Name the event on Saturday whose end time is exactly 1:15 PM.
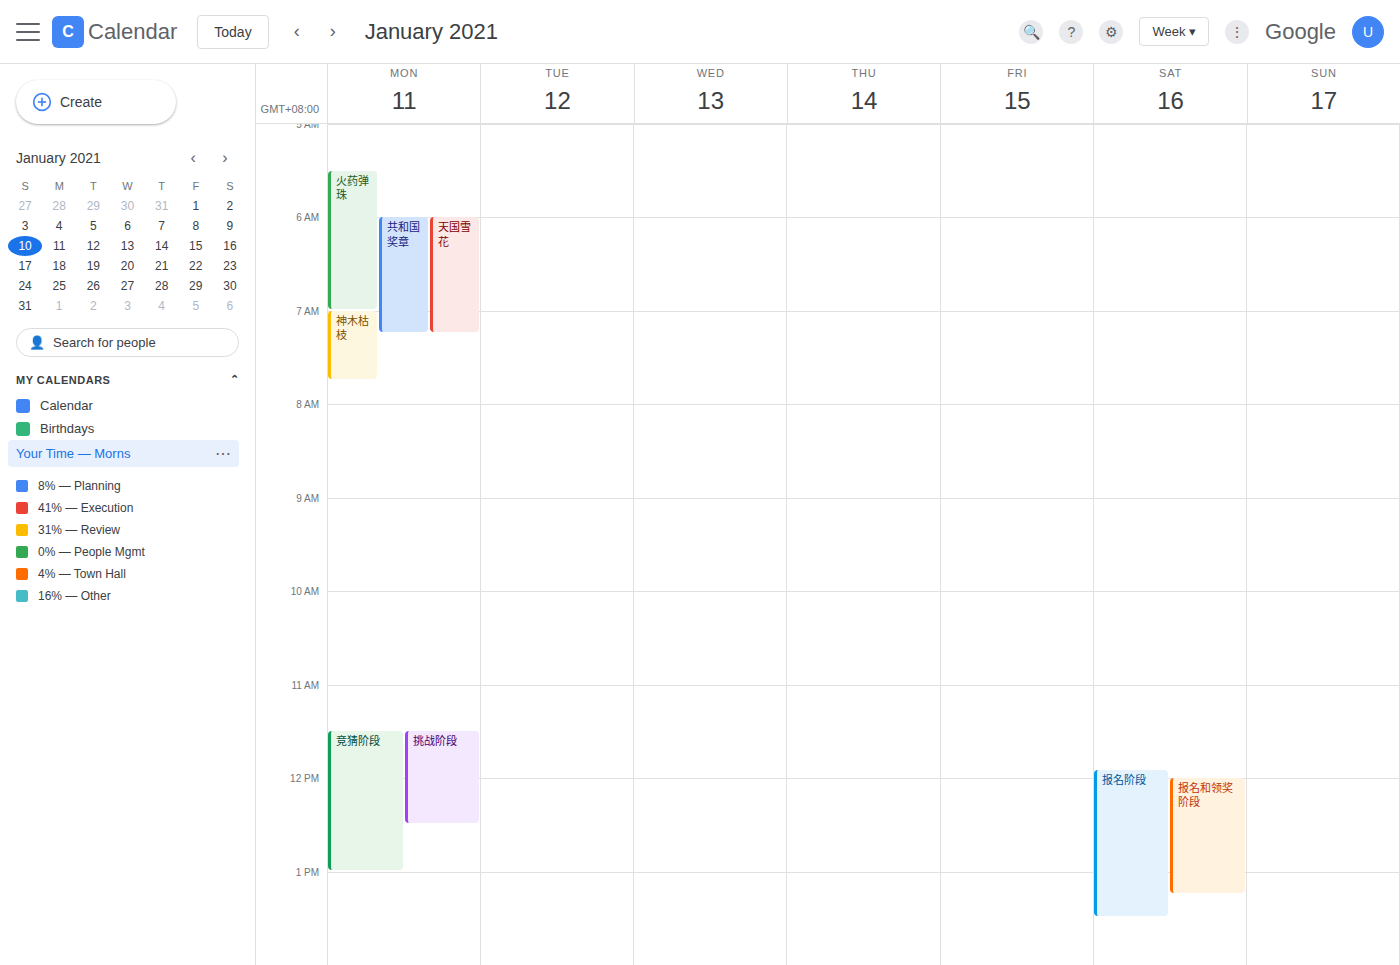
"报名和领奖阶段"